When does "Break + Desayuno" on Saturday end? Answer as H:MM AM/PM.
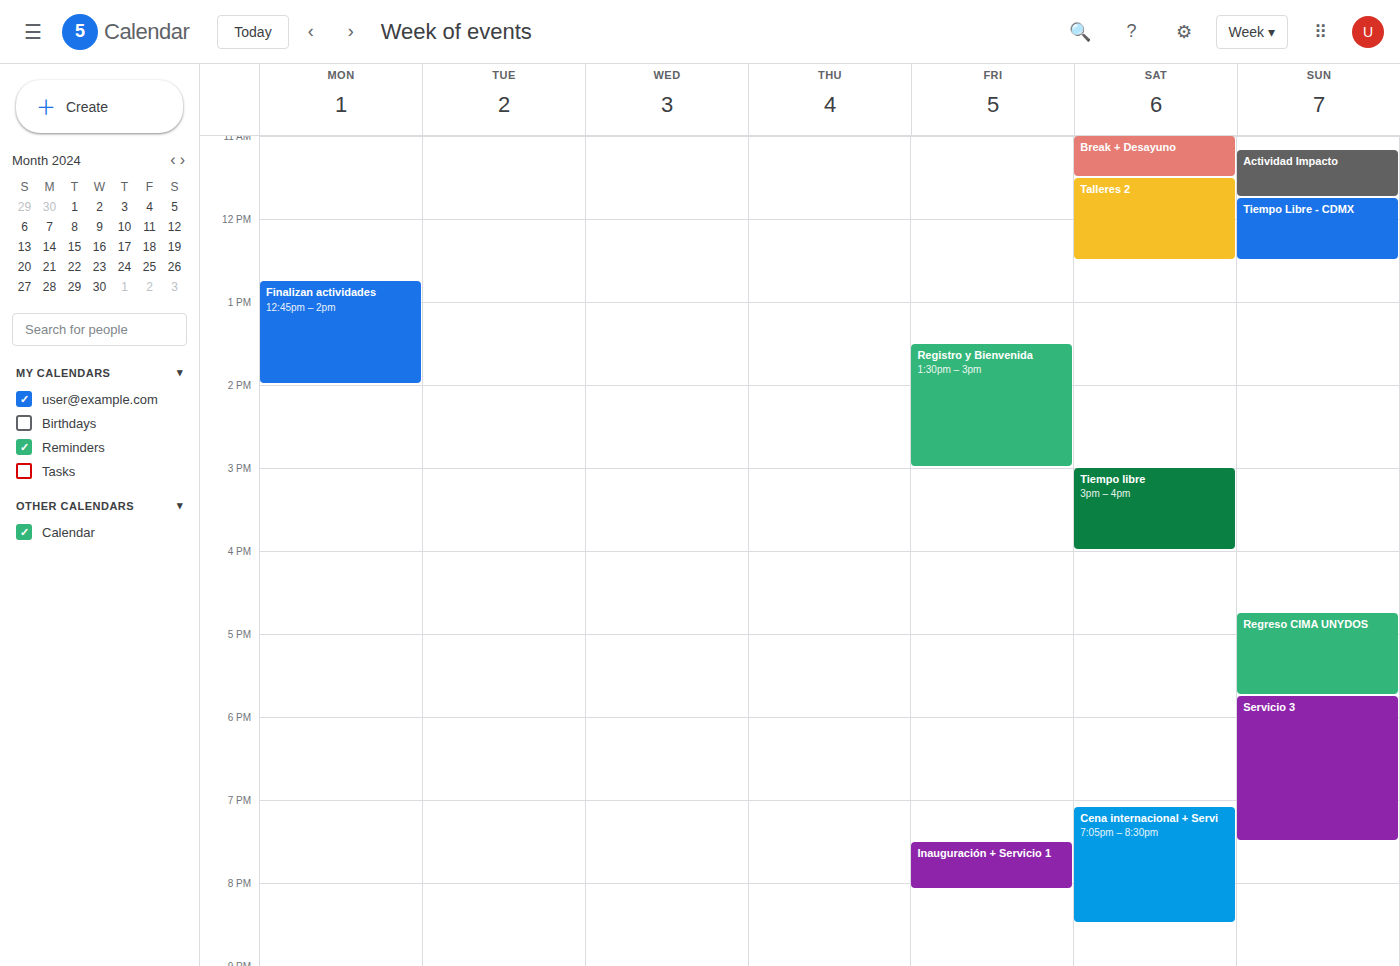
11:30 AM